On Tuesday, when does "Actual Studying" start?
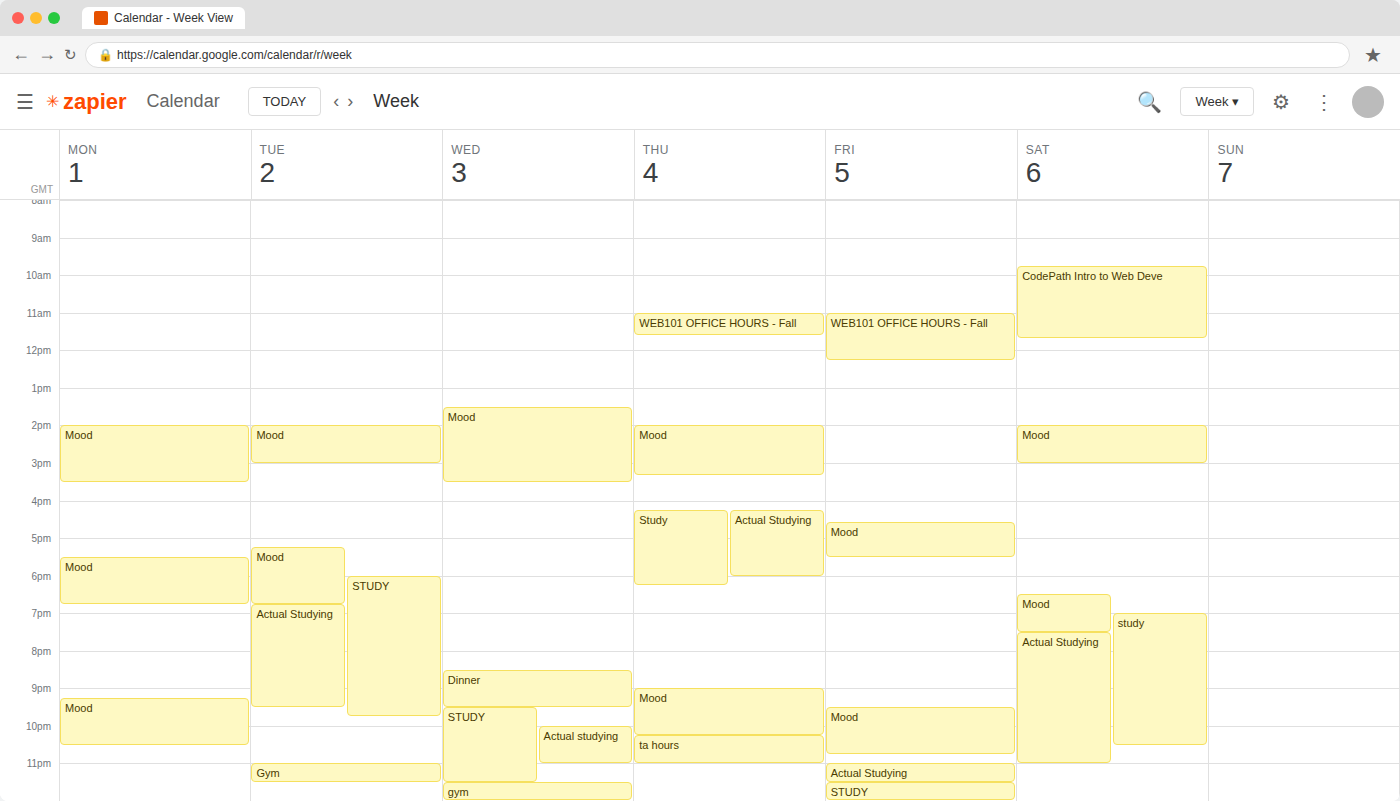
6:45 PM